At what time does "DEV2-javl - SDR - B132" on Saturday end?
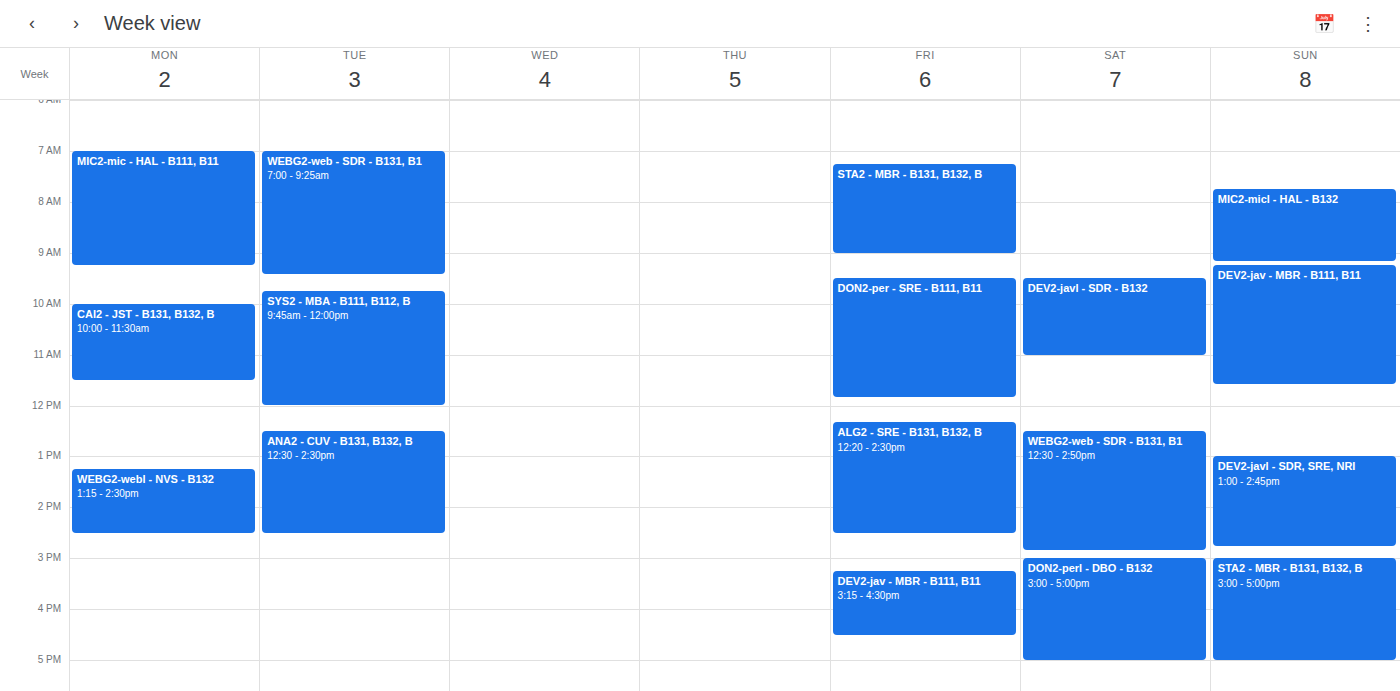
11:00 AM